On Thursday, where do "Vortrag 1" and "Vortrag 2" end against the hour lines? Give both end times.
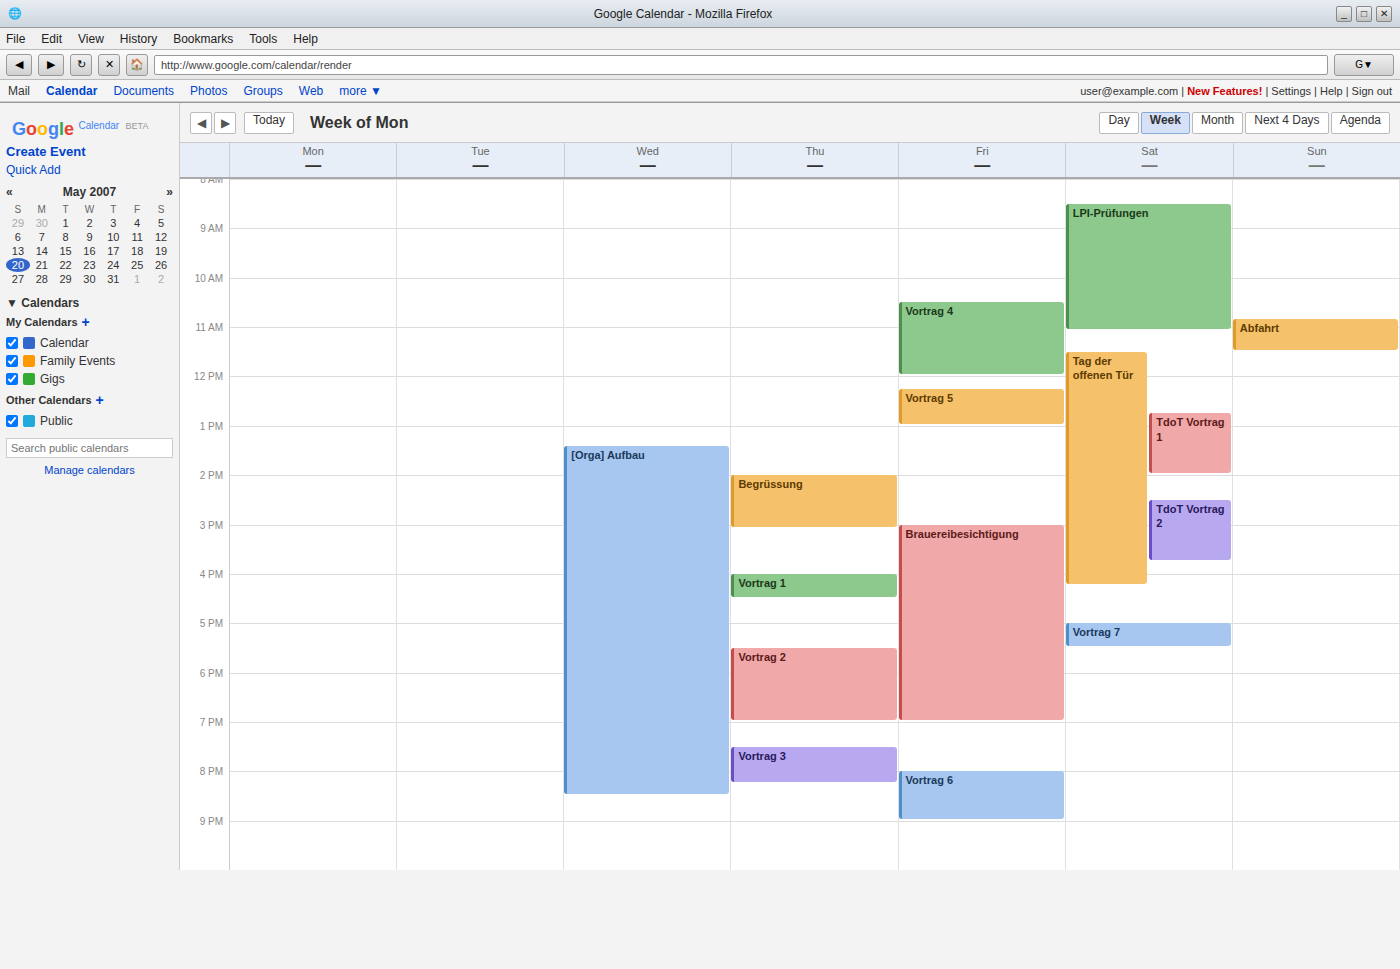
"Vortrag 1": 4:30 PM, halfway between the 4 PM and 5 PM lines. "Vortrag 2": 7:00 PM, exactly on the 7 PM line.